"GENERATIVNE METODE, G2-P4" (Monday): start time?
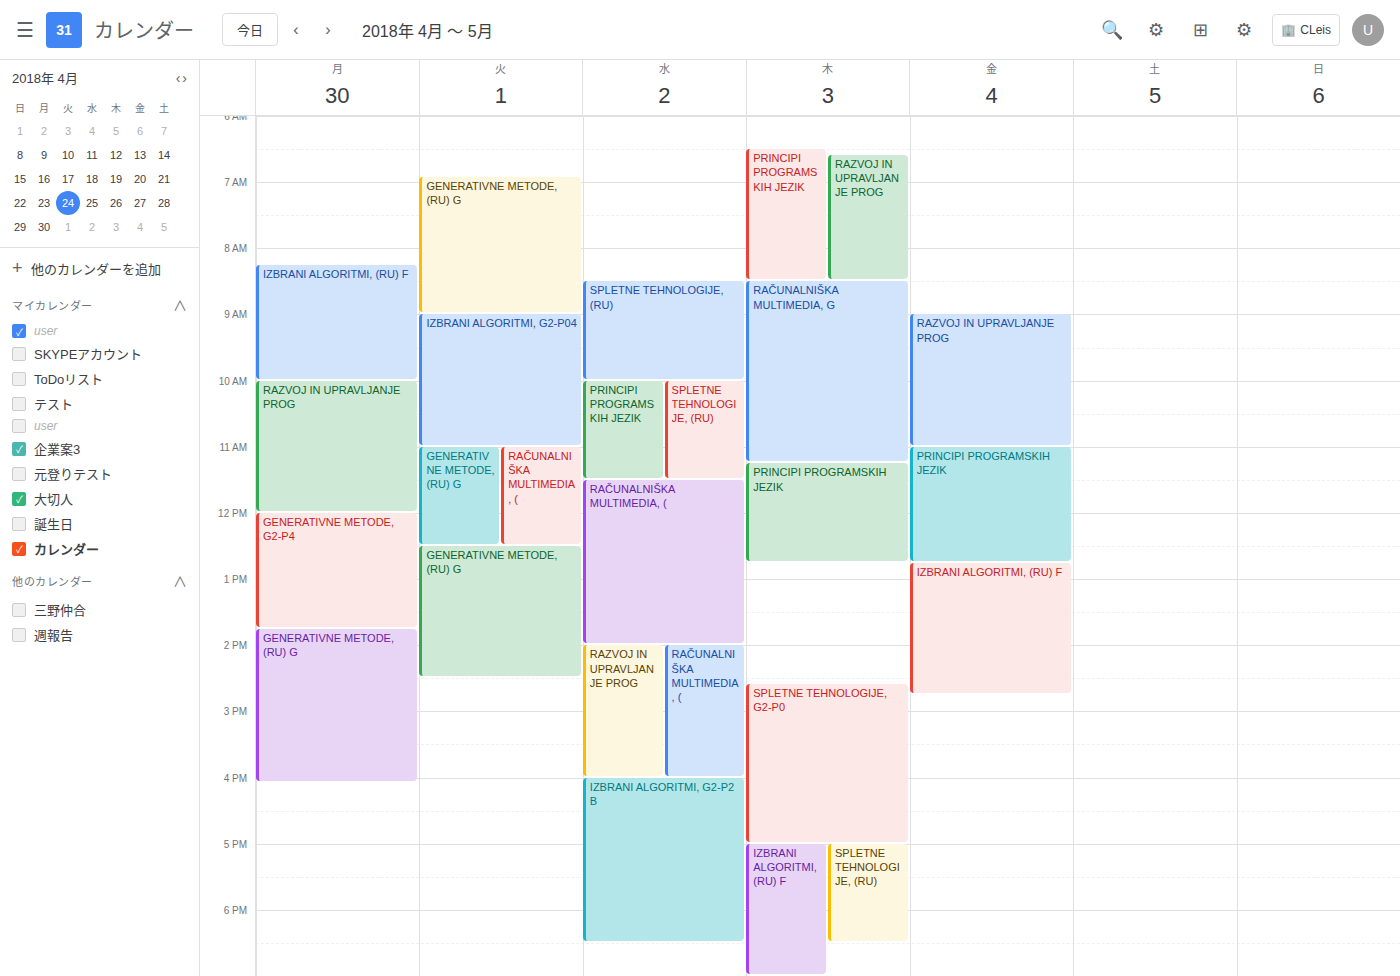
12:00 PM